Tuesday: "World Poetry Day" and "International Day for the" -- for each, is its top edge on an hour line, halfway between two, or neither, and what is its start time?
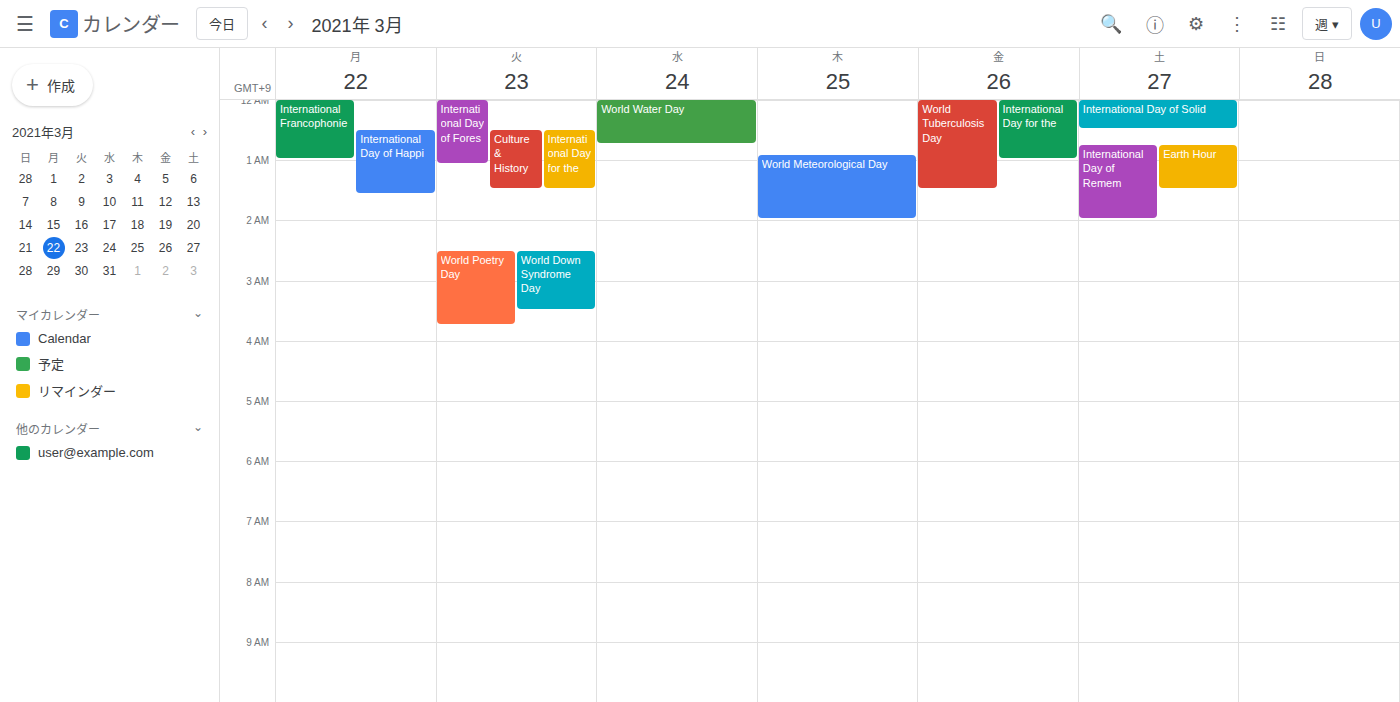
"World Poetry Day": 2:30 AM, halfway between the 2 AM and 3 AM lines. "International Day for the": 12:30 AM, halfway between the 12 AM and 1 AM lines.